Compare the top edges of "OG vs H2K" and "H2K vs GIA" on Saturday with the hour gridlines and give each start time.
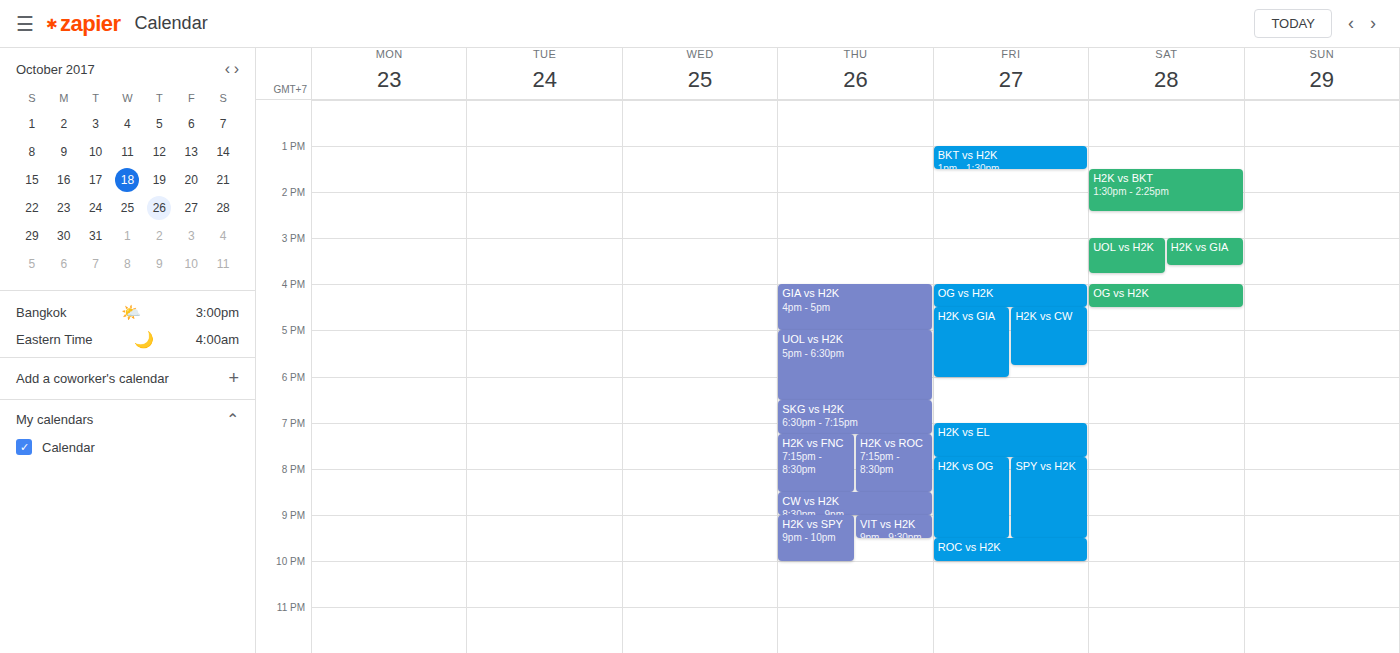
"OG vs H2K": 4:00 PM, exactly on the 4 PM line. "H2K vs GIA": 3:00 PM, exactly on the 3 PM line.